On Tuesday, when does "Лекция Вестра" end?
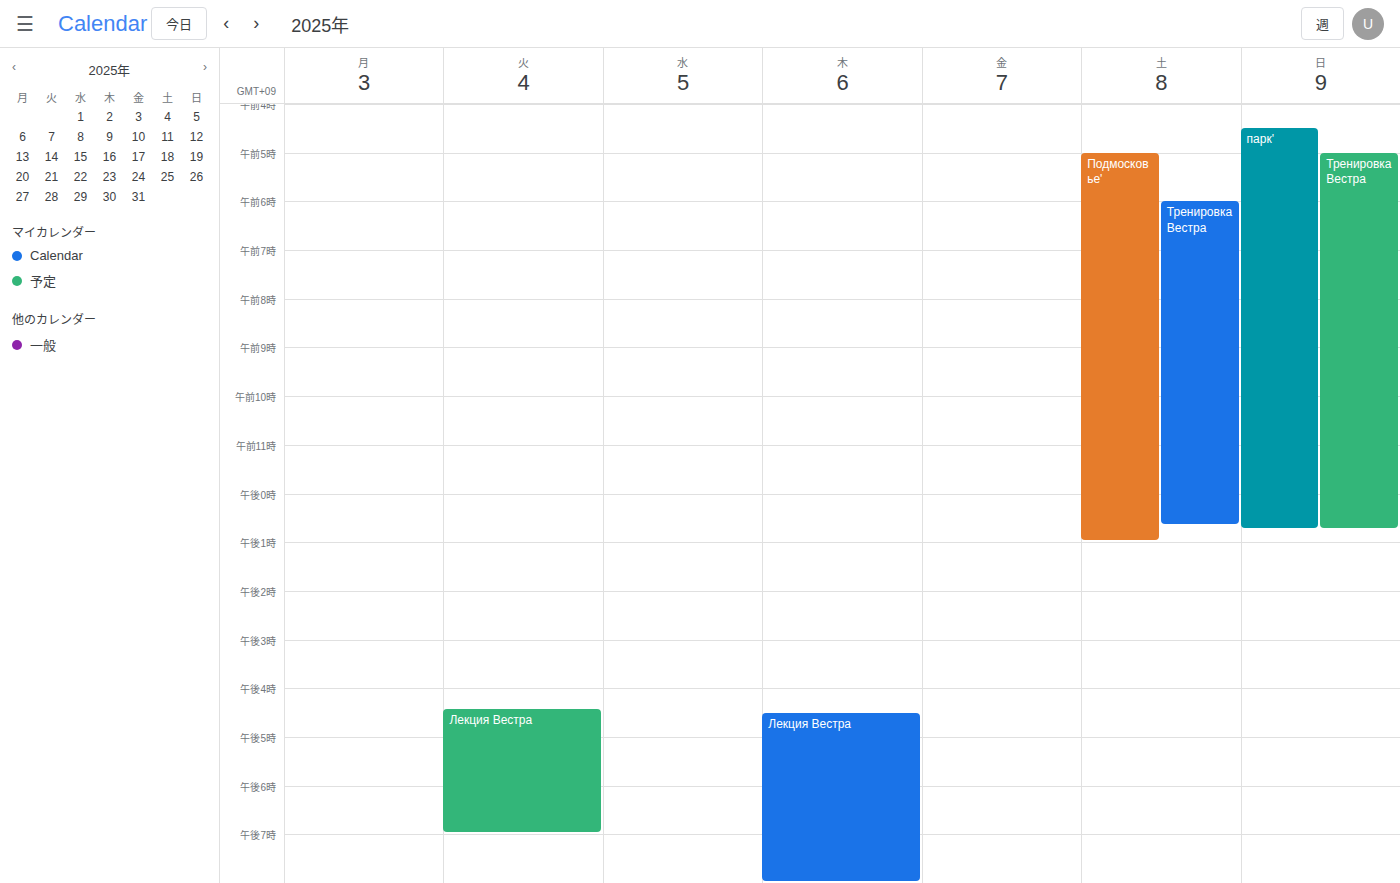
7:00 PM